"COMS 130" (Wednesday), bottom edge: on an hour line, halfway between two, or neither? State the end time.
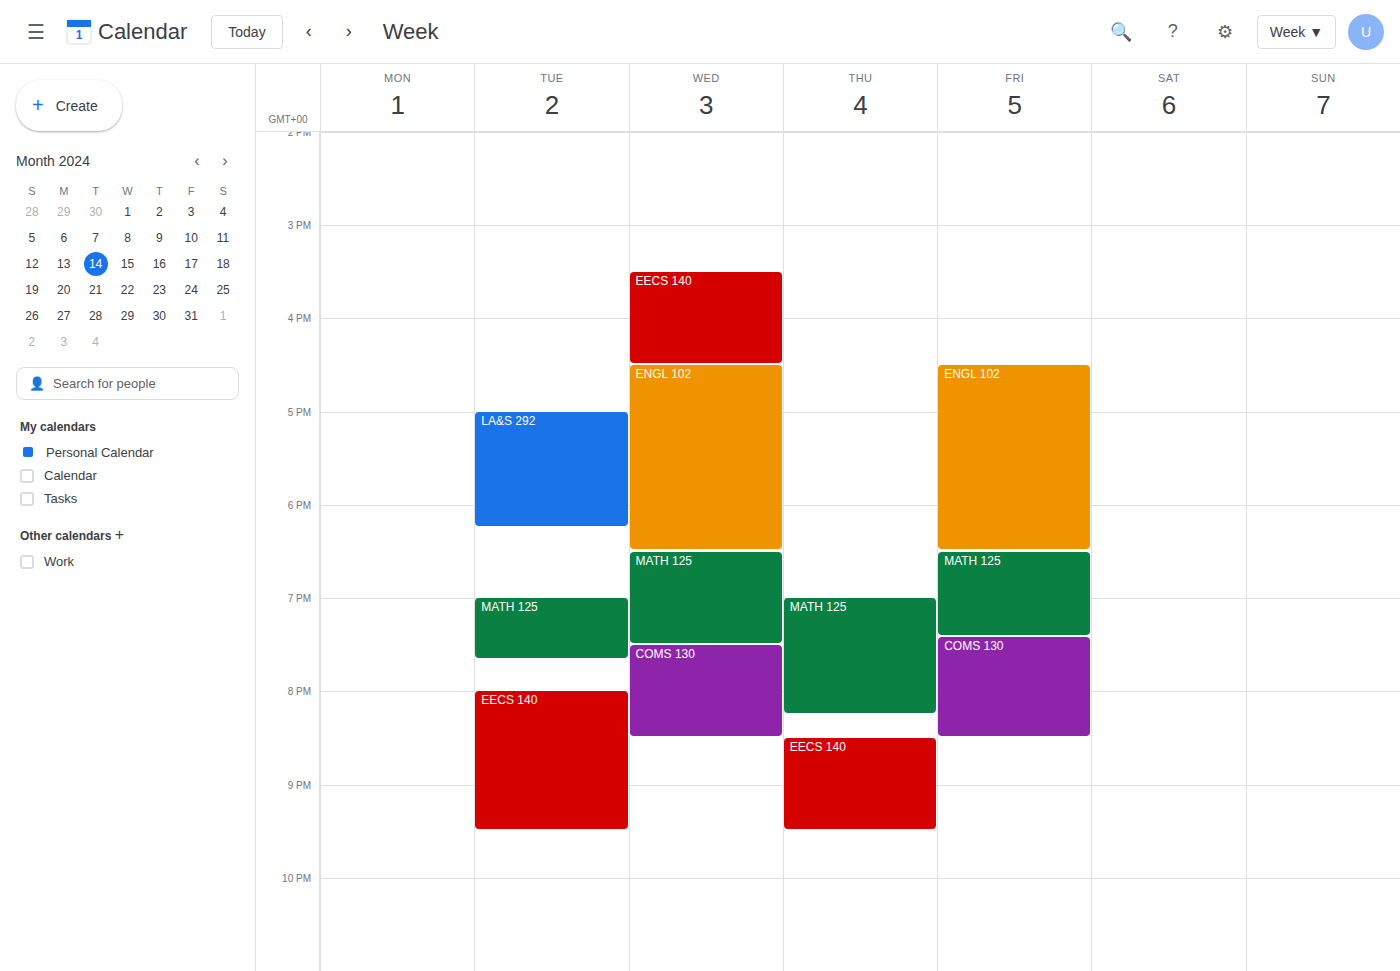
8:30 PM -- halfway between the 8 PM and 9 PM lines.